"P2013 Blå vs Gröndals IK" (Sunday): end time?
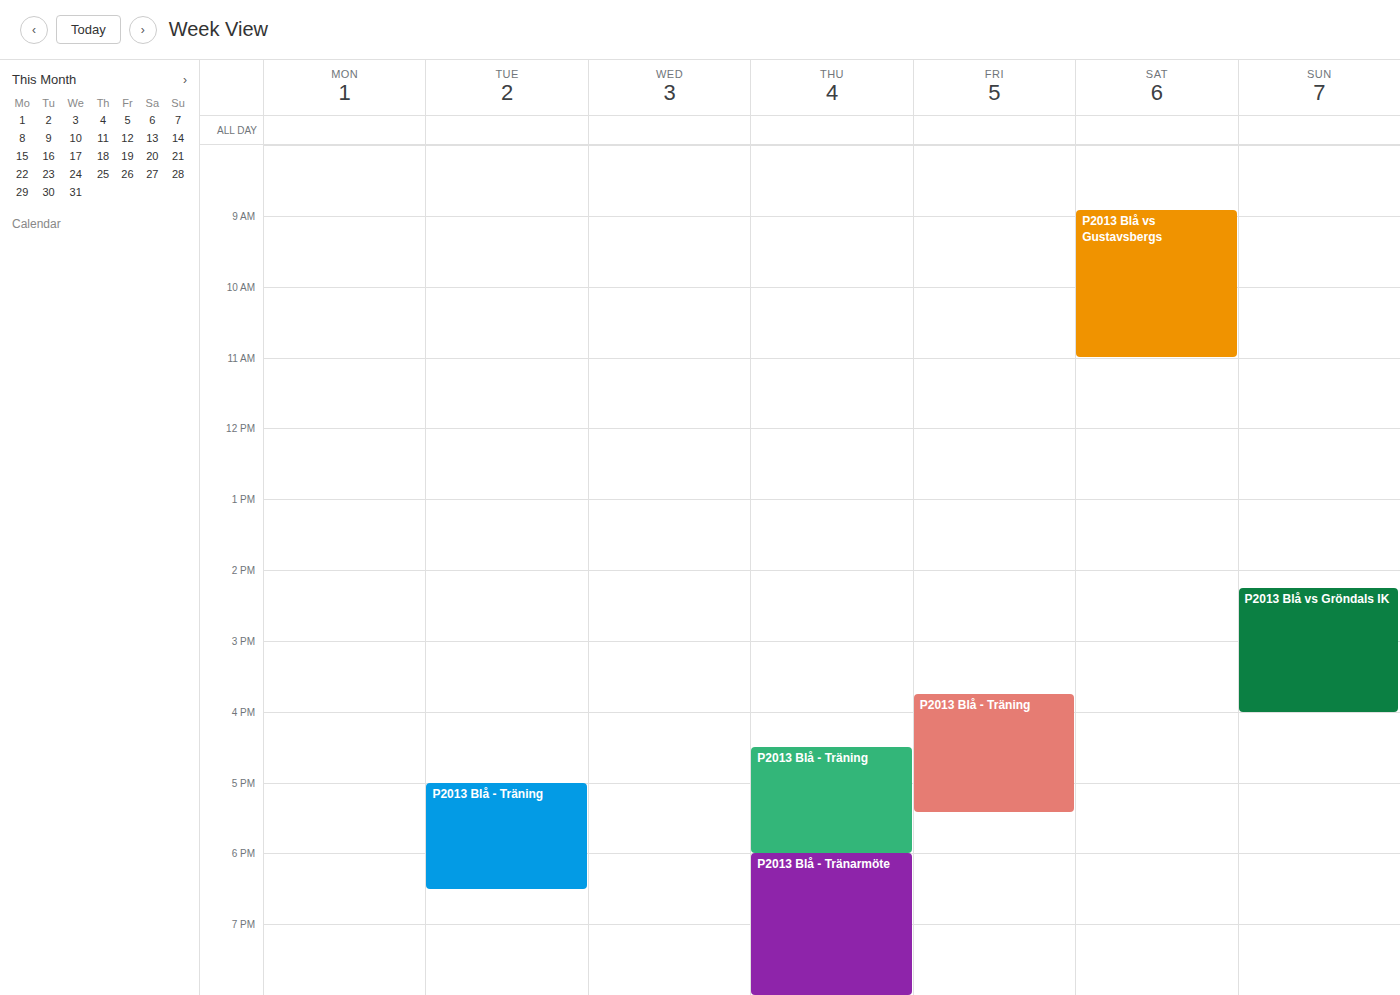
4:00 PM